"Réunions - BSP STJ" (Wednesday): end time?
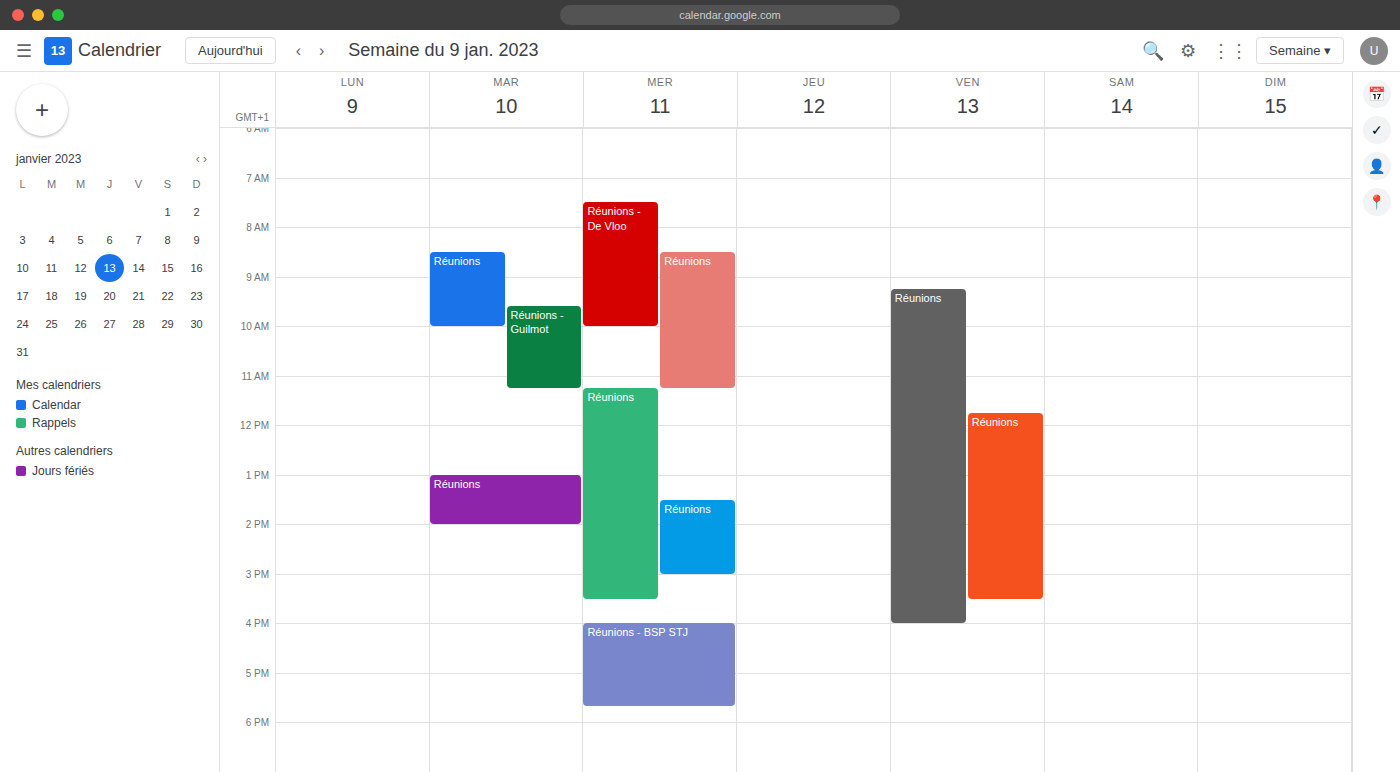
5:40 PM